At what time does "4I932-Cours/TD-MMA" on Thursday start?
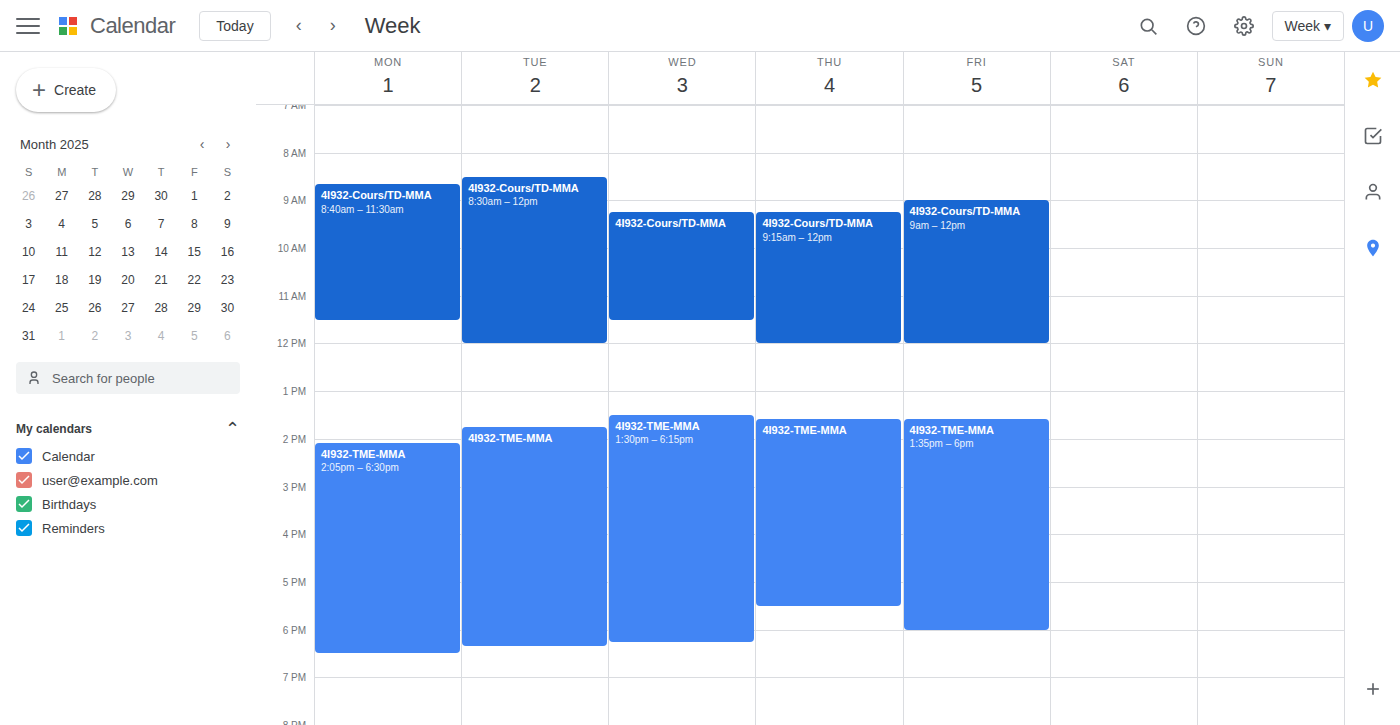
9:15 AM